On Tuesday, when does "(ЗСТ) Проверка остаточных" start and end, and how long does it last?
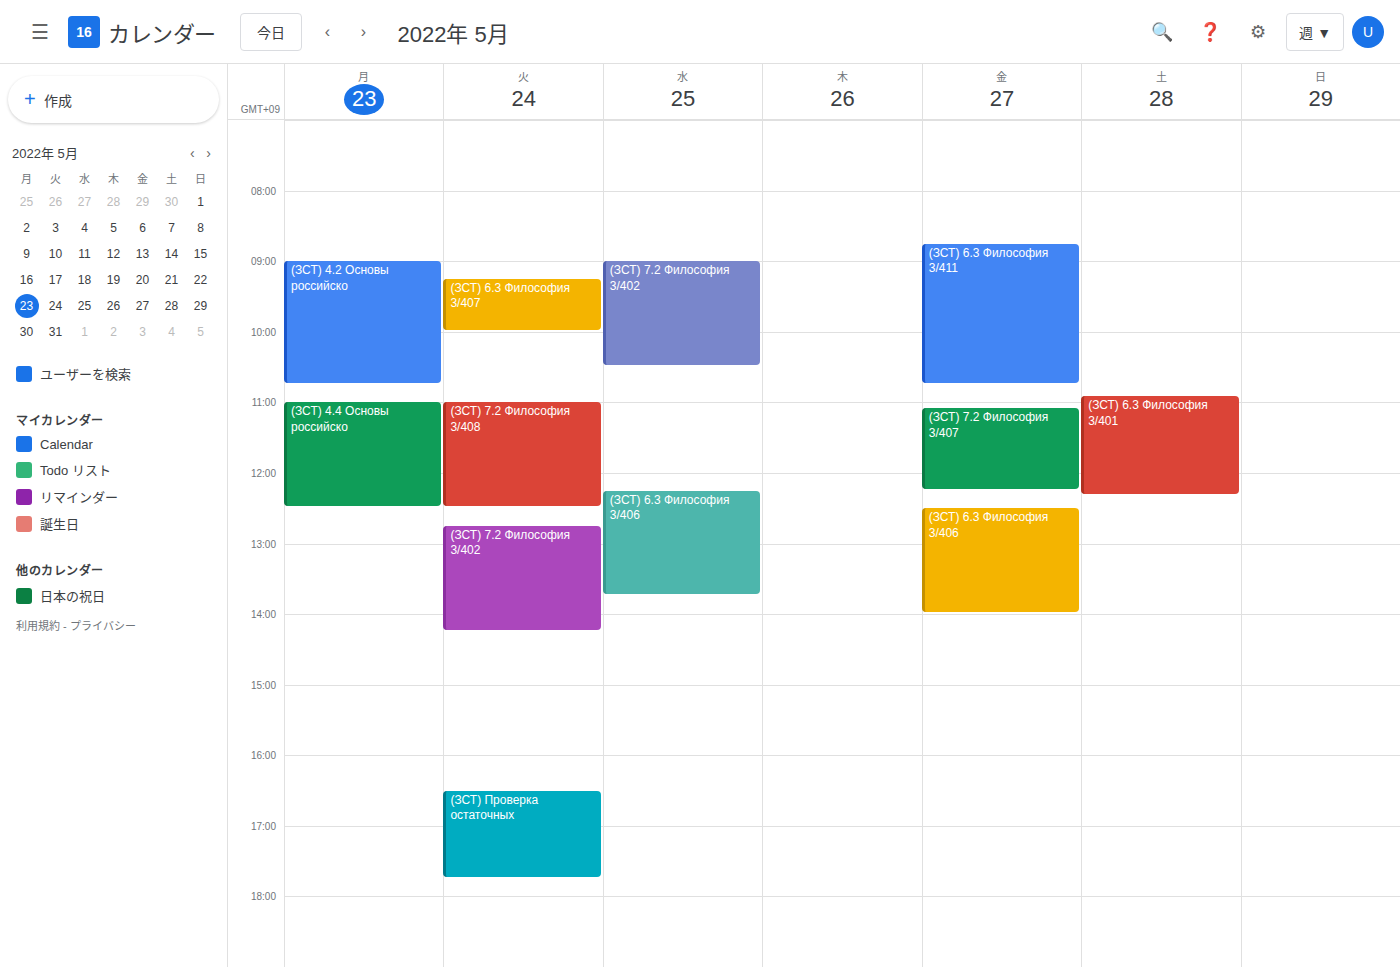
4:30 PM to 5:45 PM, 1 hour 15 minutes